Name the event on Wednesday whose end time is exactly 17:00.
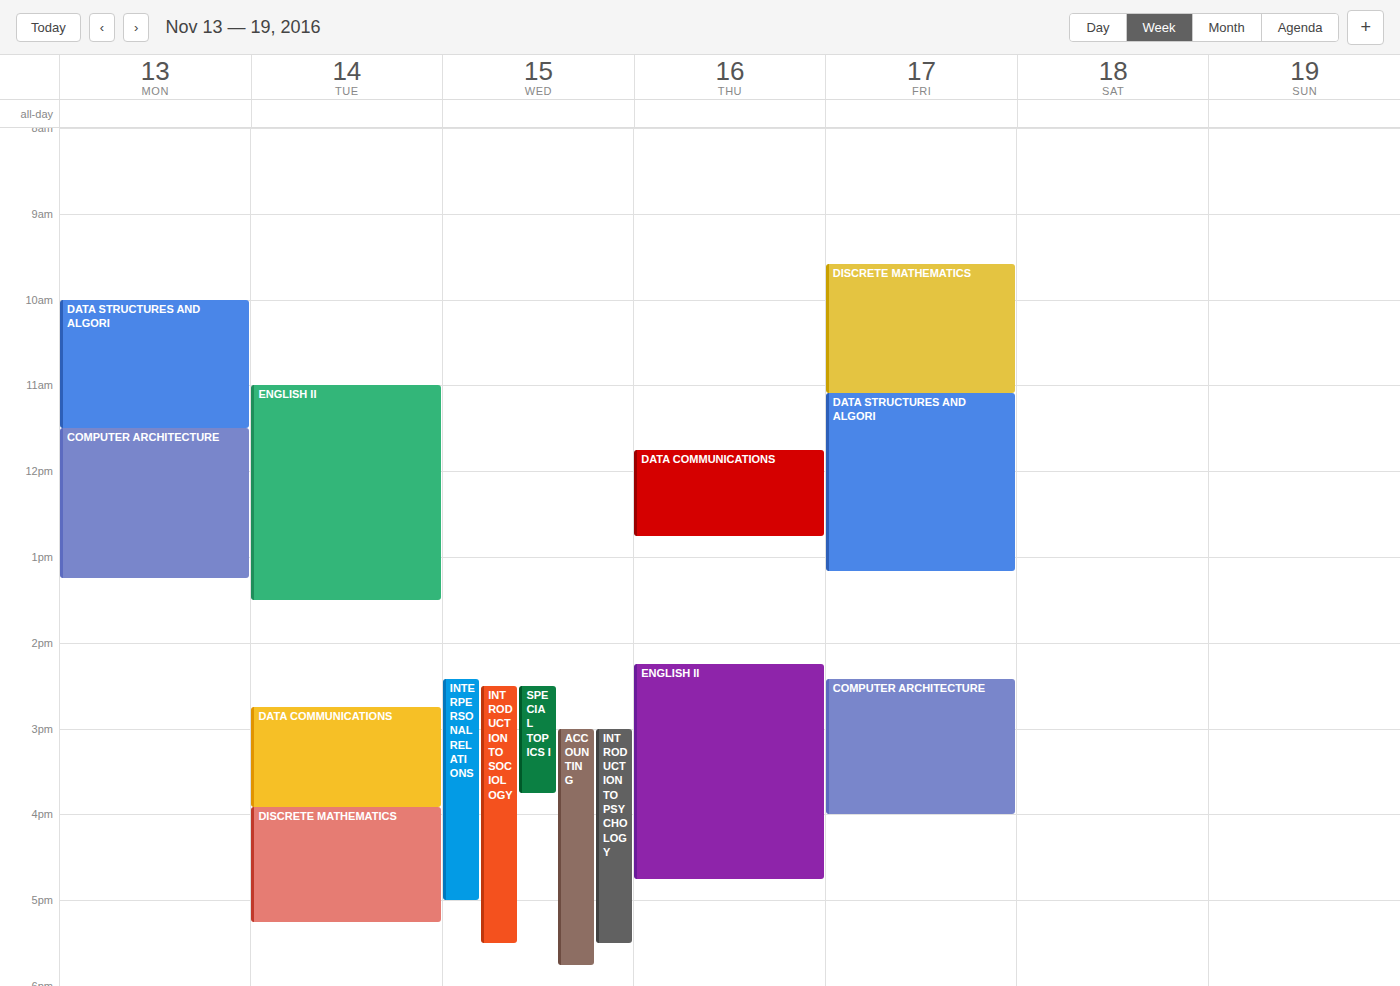
"INTERPERSONAL RELATIONS"